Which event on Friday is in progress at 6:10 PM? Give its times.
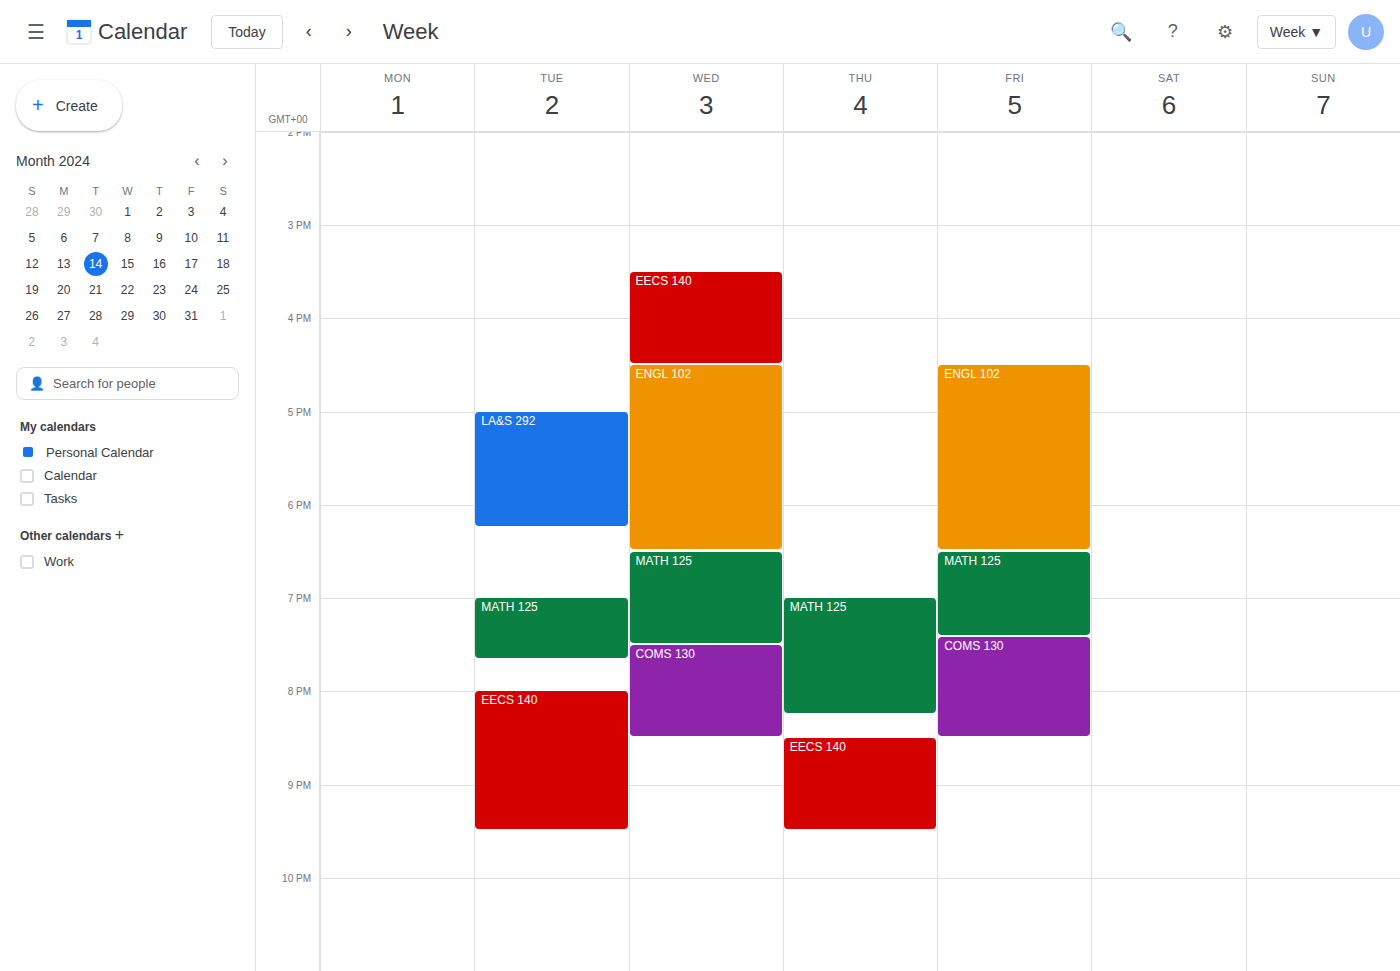
"ENGL 102", 4:30 PM to 6:30 PM